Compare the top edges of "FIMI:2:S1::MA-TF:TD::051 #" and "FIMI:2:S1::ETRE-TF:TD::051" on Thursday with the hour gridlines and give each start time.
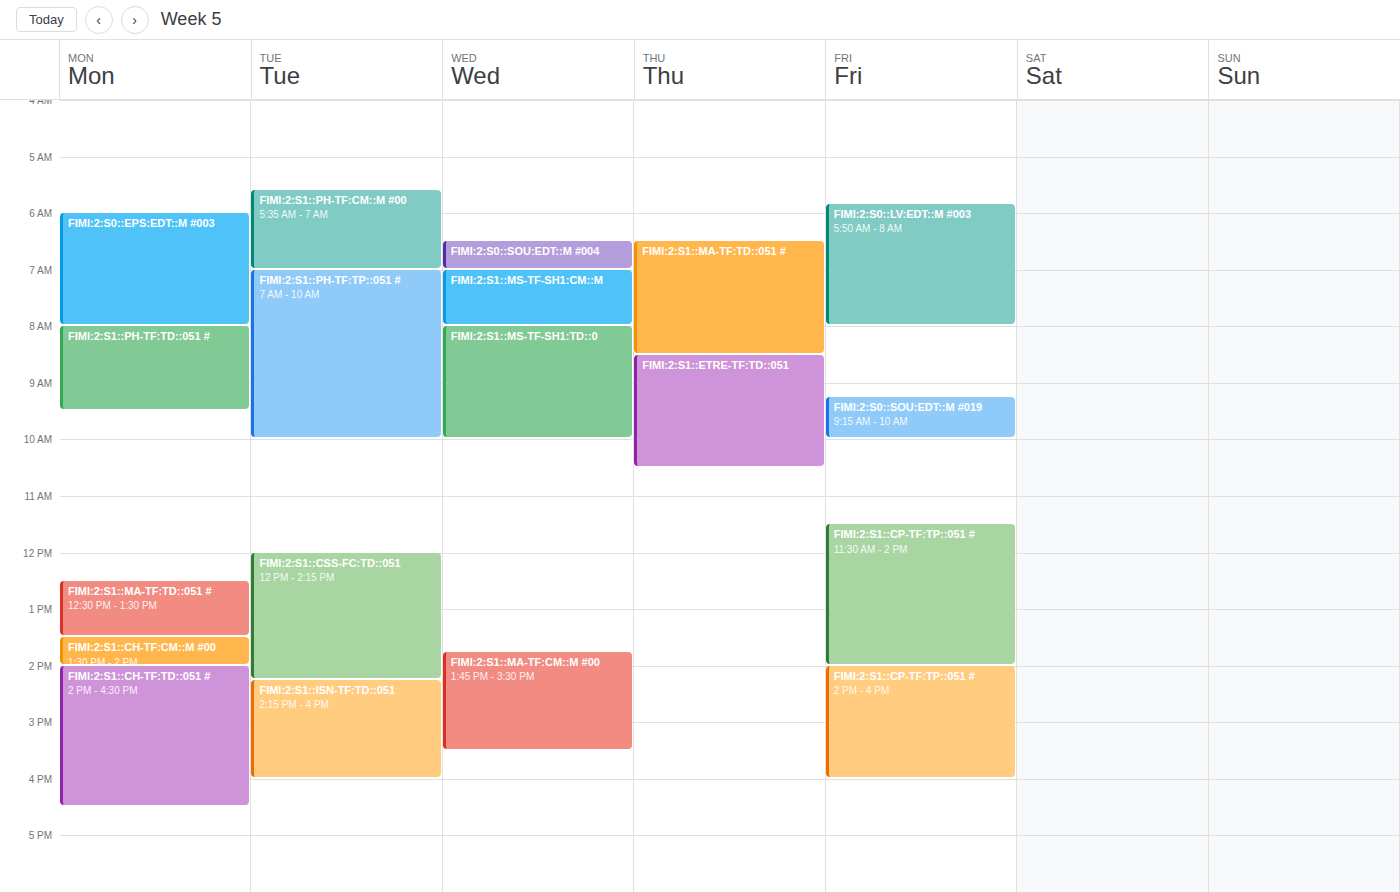
"FIMI:2:S1::MA-TF:TD::051 #": 6:30 AM, halfway between the 6 AM and 7 AM lines. "FIMI:2:S1::ETRE-TF:TD::051": 8:30 AM, halfway between the 8 AM and 9 AM lines.